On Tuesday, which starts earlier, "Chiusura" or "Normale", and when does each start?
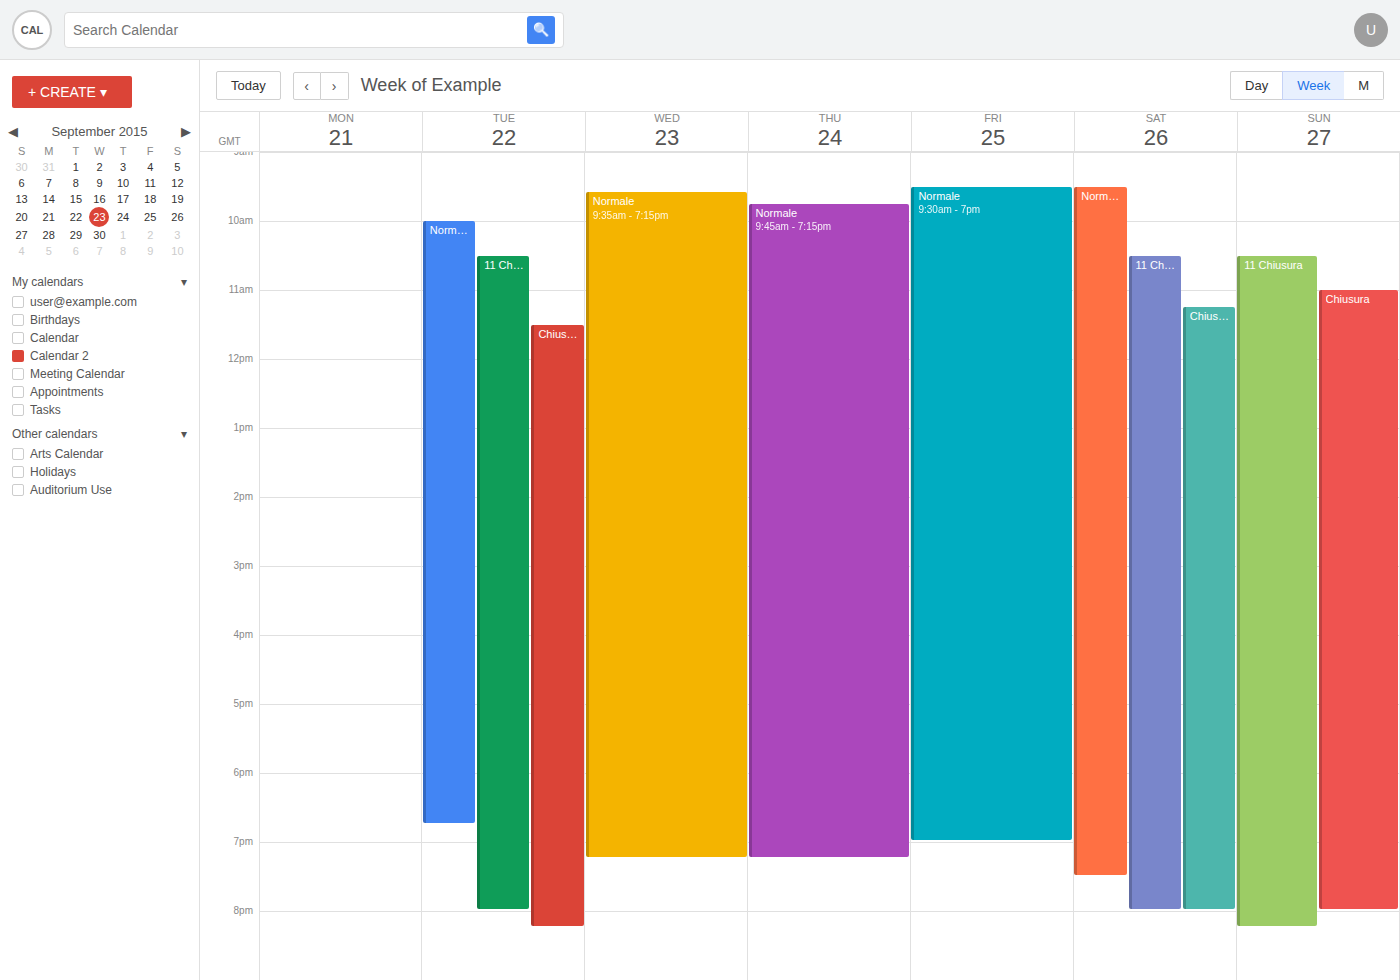
"Normale" 10:00 AM; "Chiusura" 11:30 AM.